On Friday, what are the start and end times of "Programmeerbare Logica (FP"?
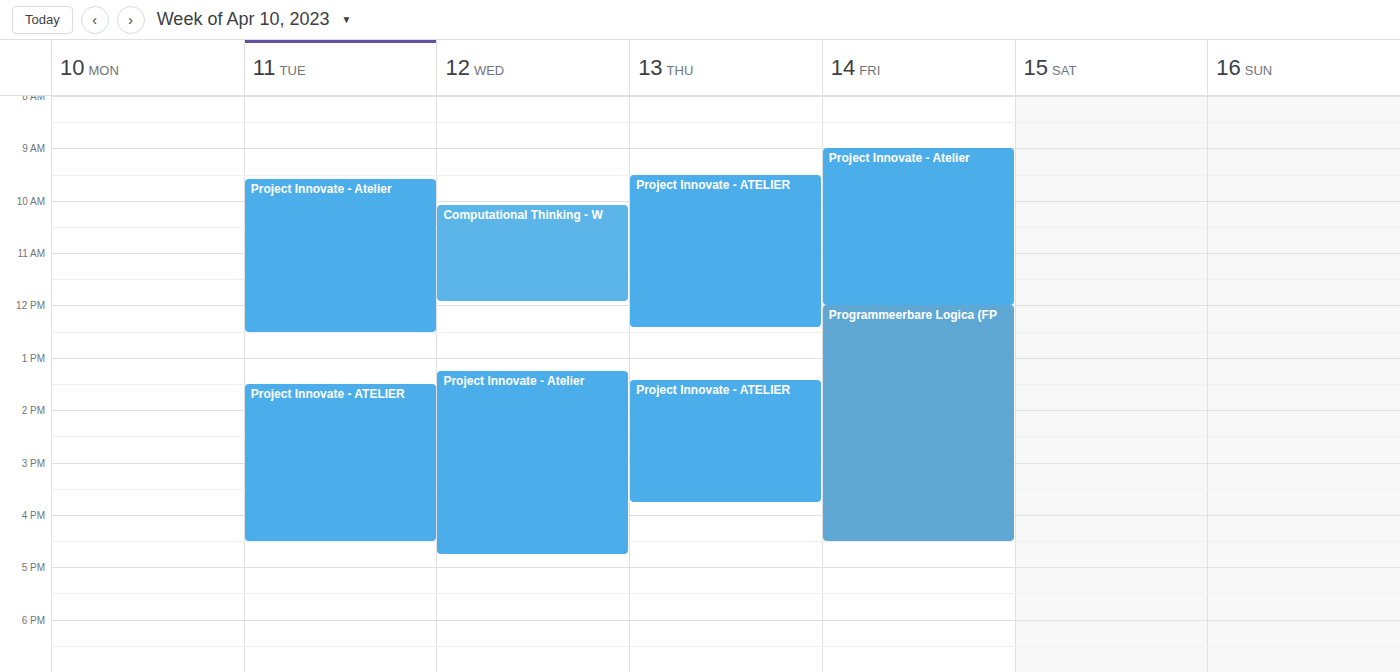
12:00 PM to 4:30 PM